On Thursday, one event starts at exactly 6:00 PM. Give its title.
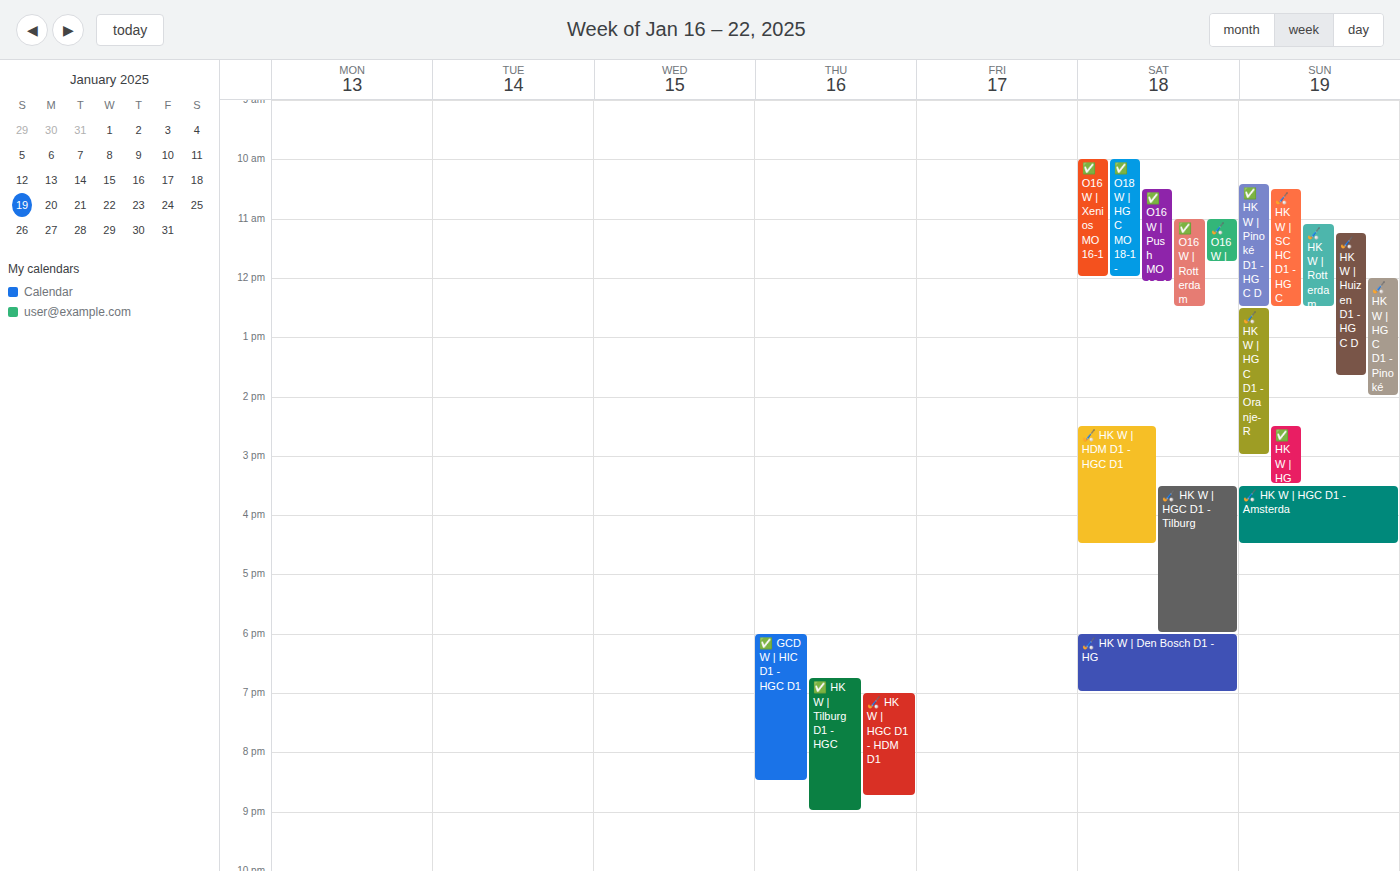
"✅ GCD W | HIC D1 - HGC D1"